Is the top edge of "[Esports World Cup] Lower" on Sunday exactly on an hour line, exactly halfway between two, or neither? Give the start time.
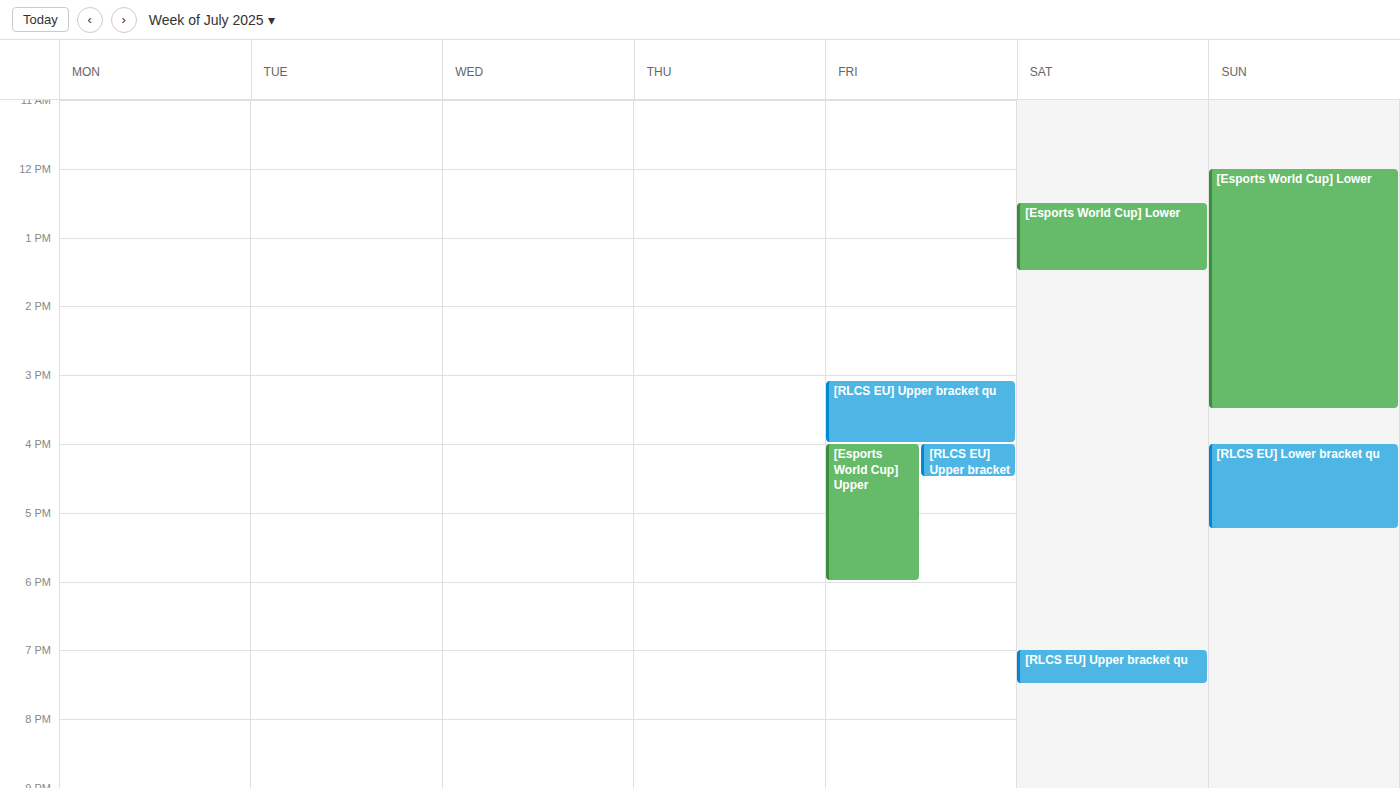
12:00 PM -- exactly on the 12 PM line.